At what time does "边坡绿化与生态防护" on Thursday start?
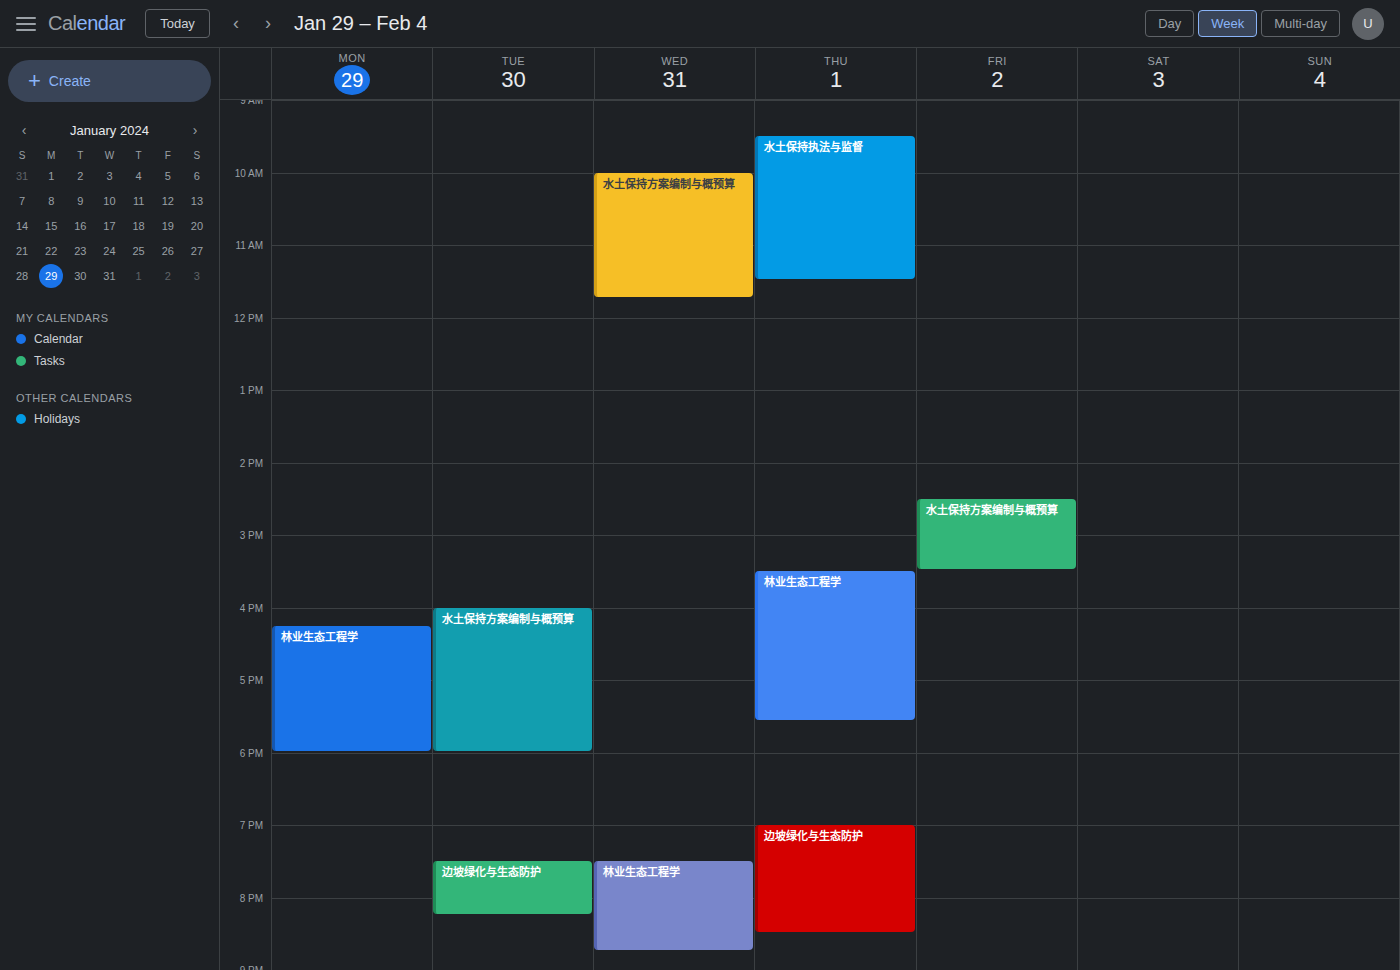
7:00 PM